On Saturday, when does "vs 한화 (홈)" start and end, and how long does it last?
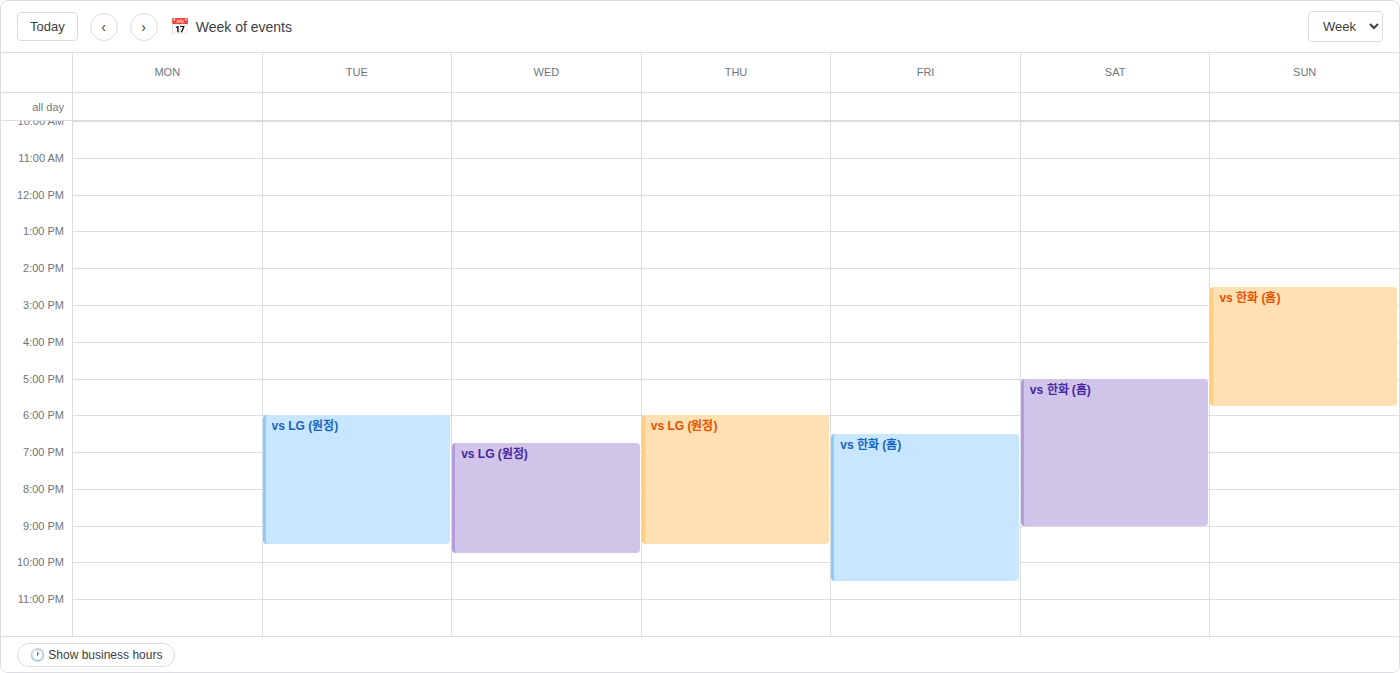
5:00 PM to 9:00 PM, 4 hours